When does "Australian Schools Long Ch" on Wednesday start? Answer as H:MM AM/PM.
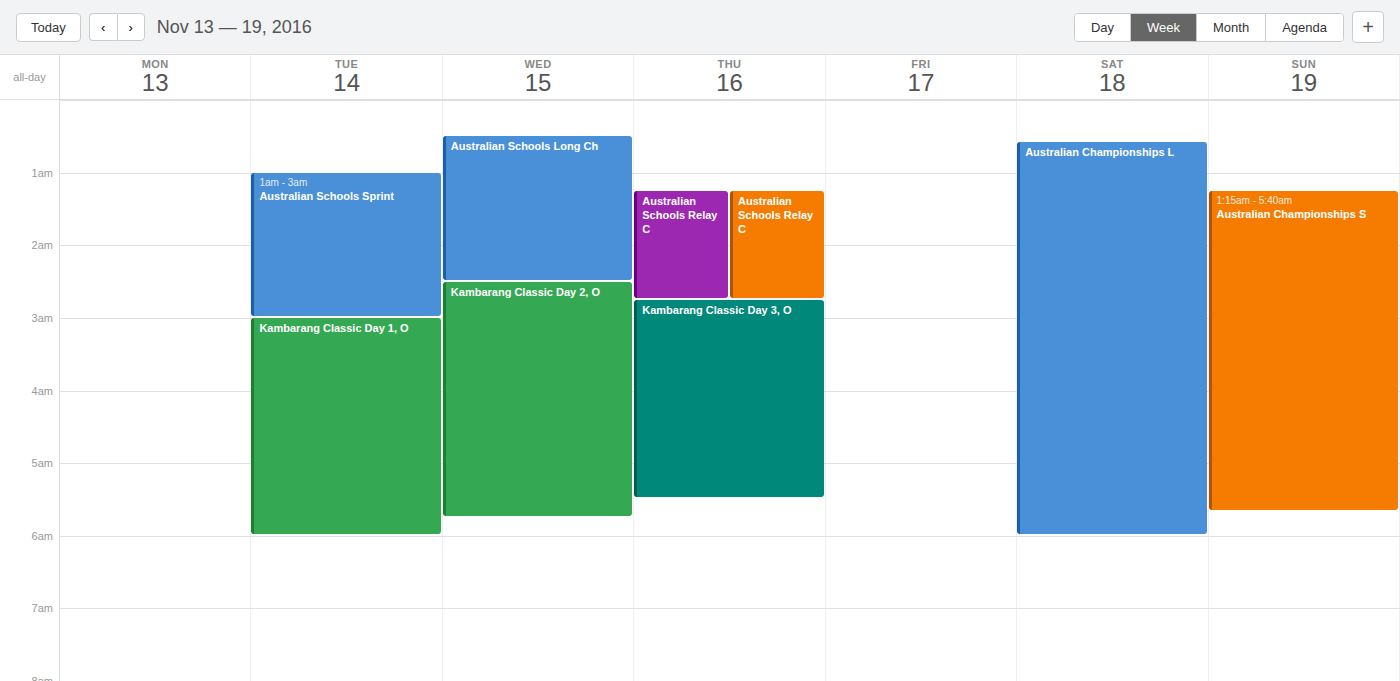
12:30 AM